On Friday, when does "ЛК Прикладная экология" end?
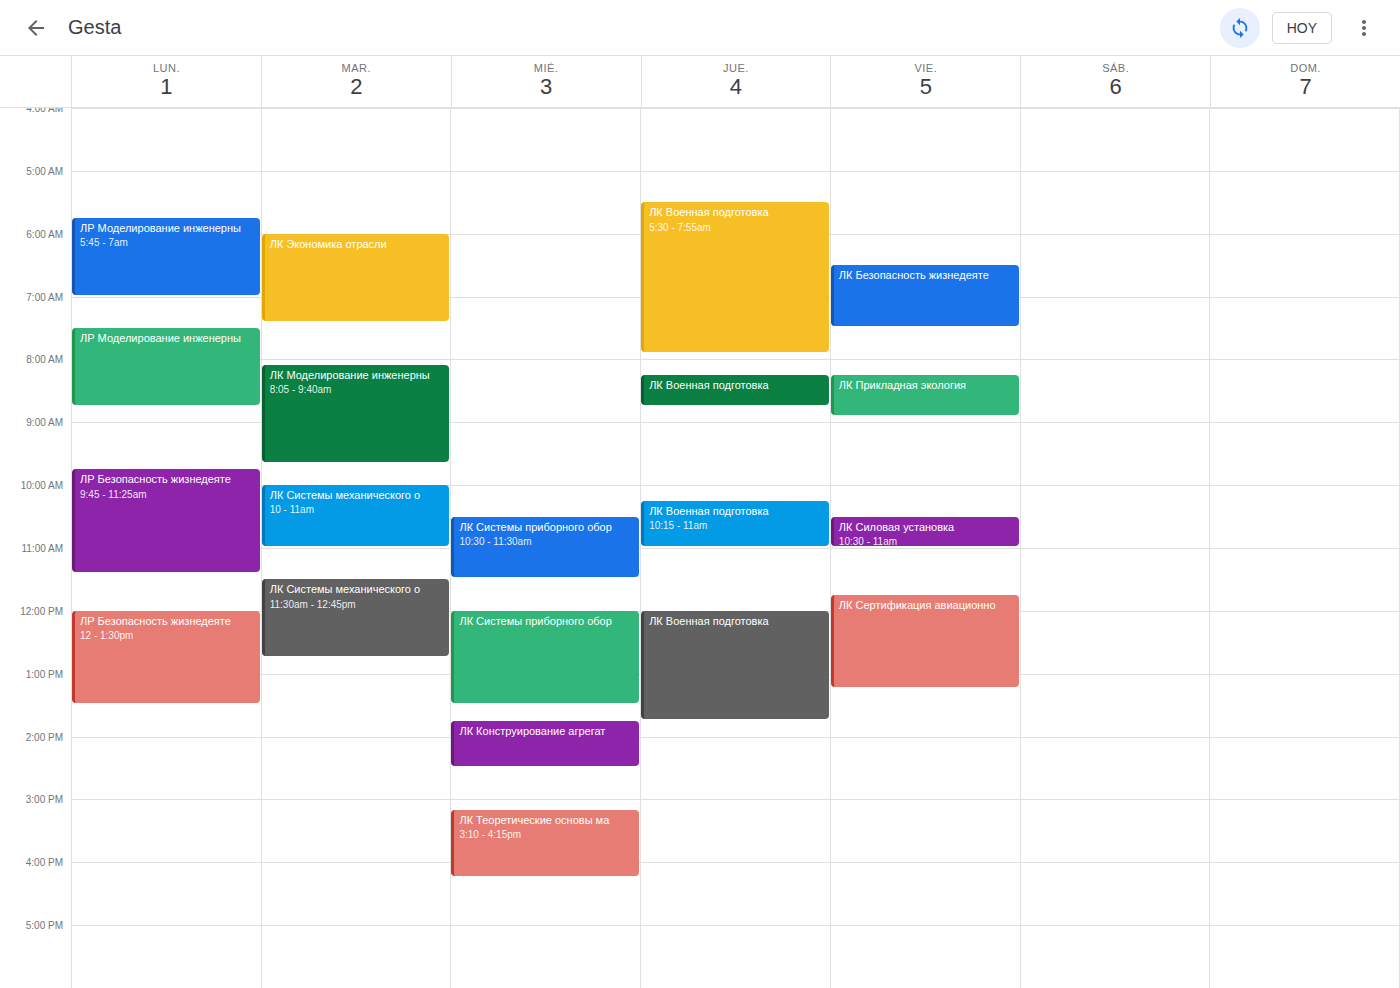
8:55 AM